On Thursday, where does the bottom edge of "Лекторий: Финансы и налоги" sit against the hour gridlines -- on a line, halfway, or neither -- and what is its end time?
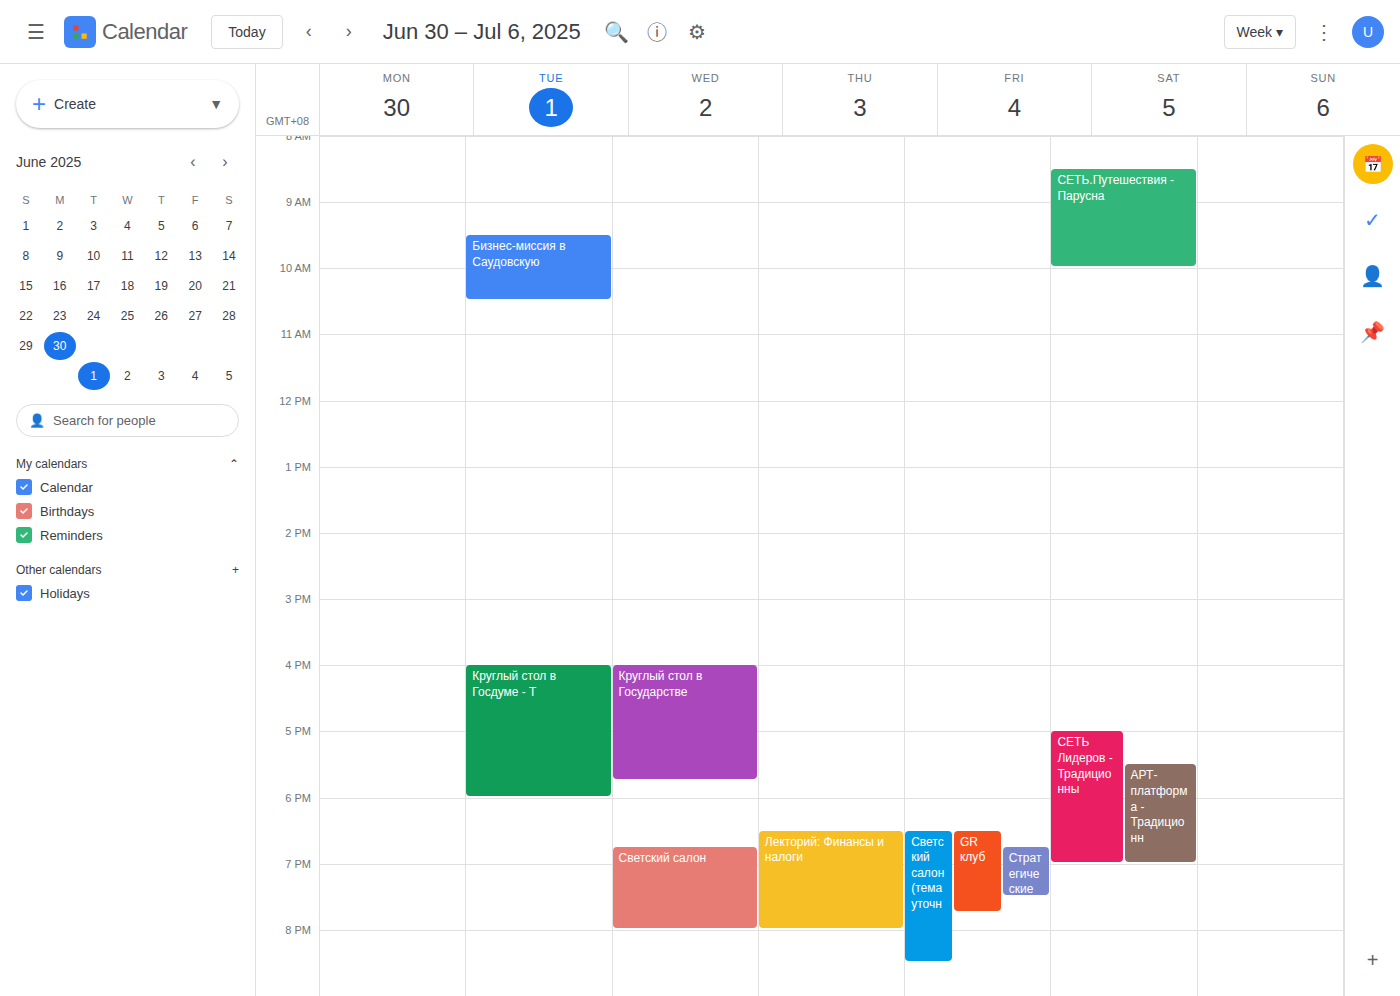
8:00 PM -- exactly on the 8 PM line.